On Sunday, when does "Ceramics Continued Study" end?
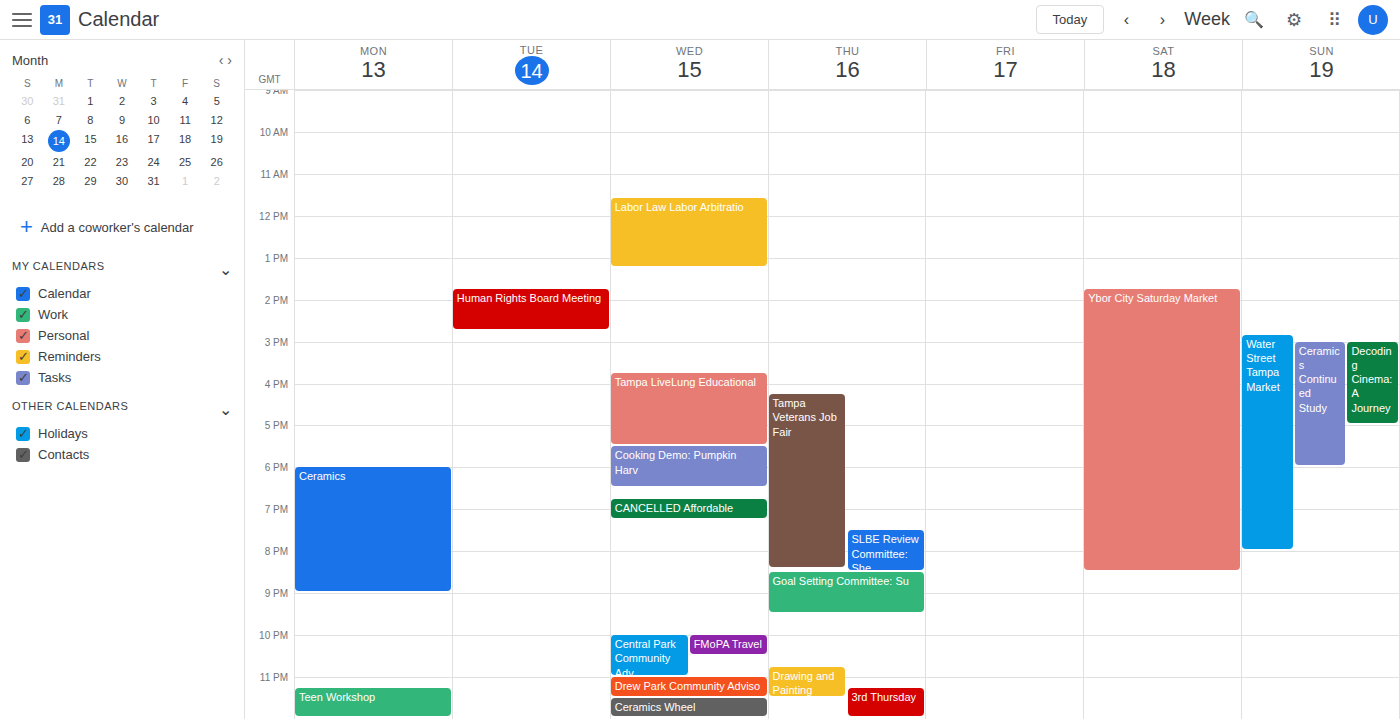
6:00 PM